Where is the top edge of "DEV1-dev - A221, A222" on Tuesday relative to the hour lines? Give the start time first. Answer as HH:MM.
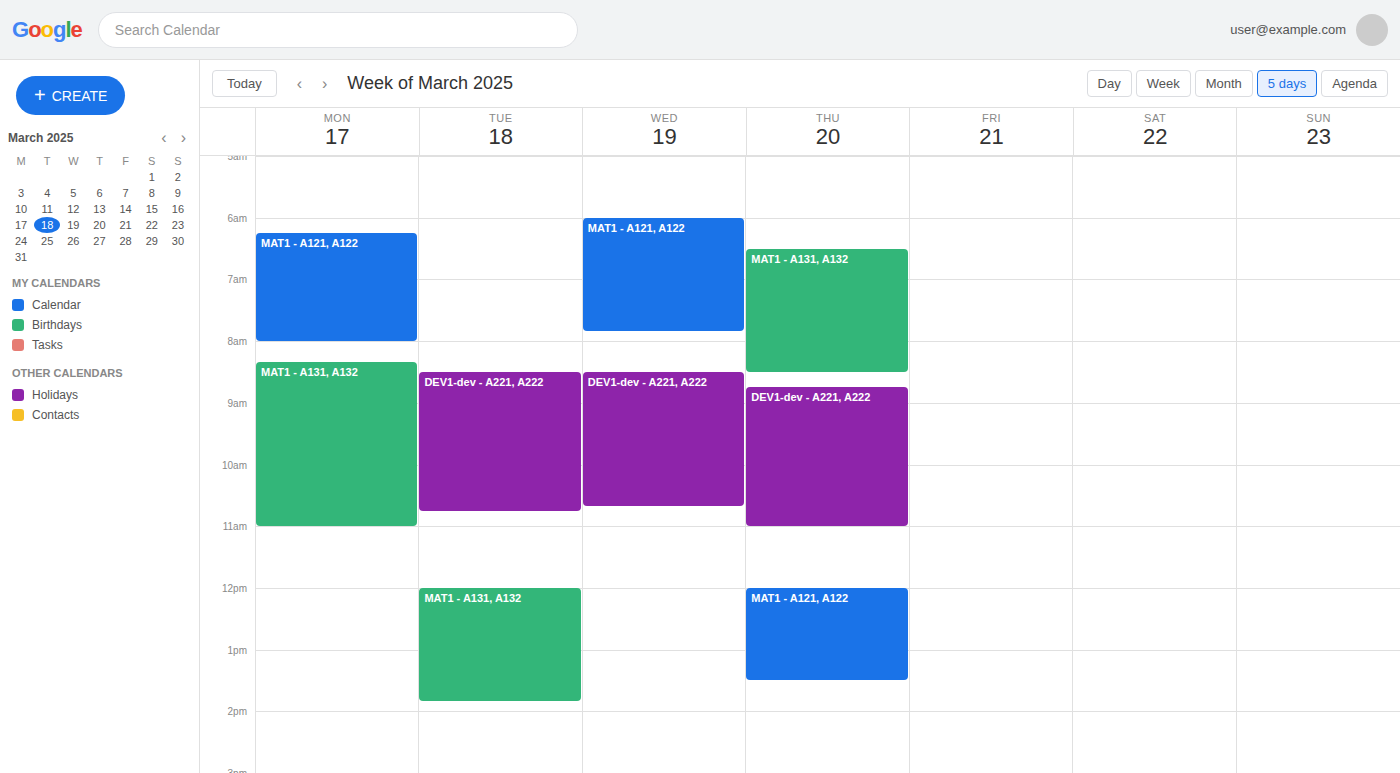
08:30 -- halfway between the 08:00 and 09:00 lines.